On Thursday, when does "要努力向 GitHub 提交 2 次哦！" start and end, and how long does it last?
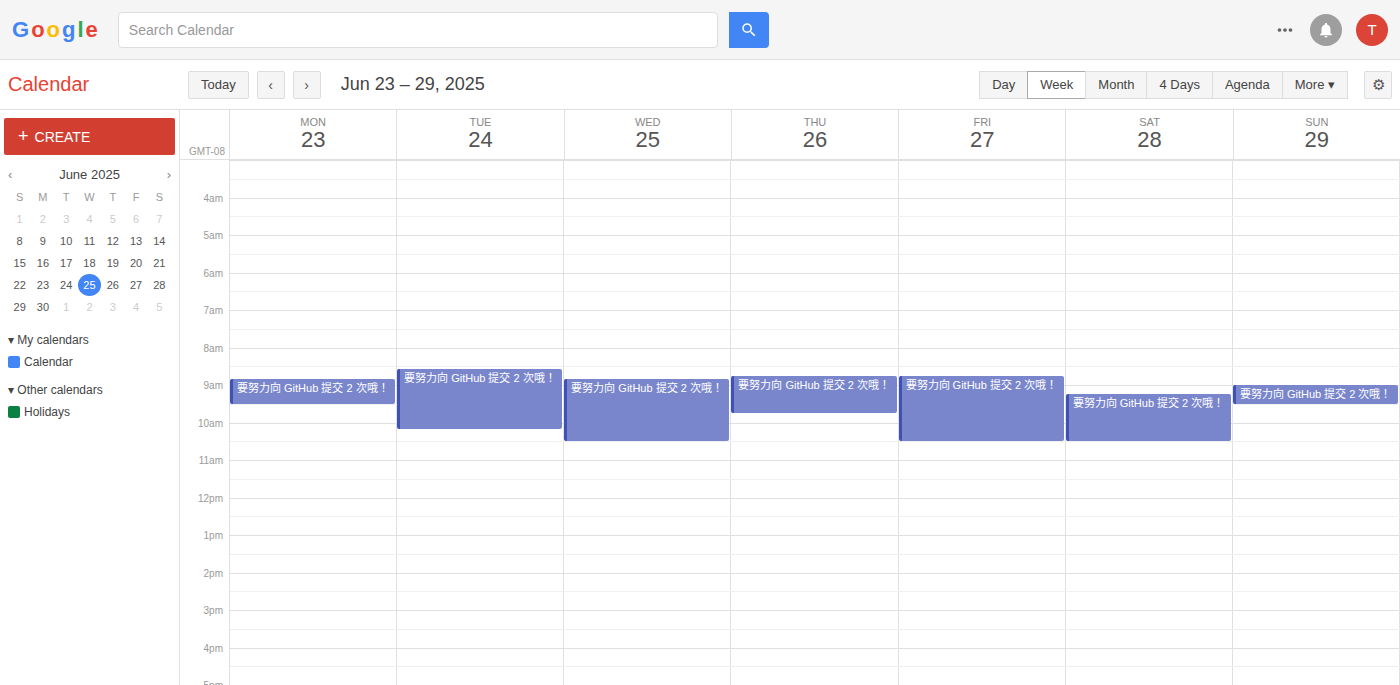
8:45 AM to 9:45 AM, 1 hour